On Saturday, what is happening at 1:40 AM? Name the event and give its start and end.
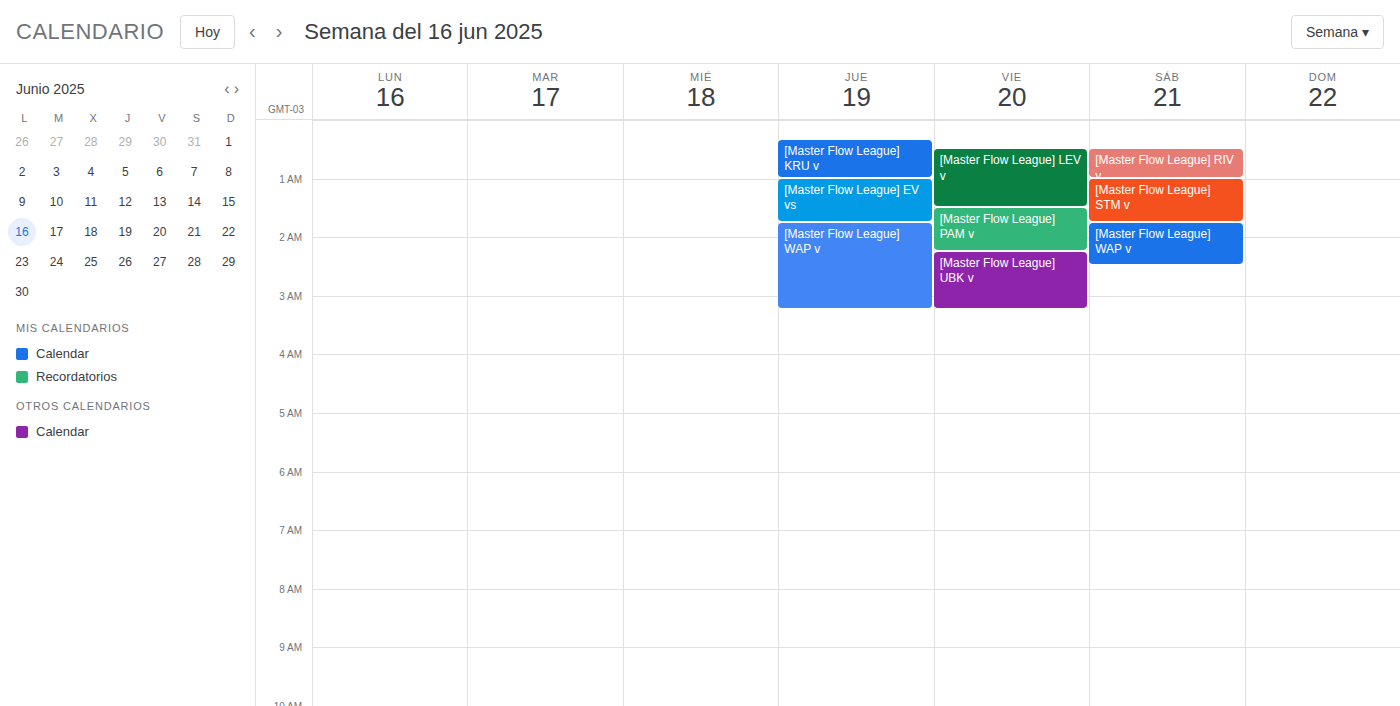
"[Master Flow League] STM v", 1:00 AM to 1:45 AM